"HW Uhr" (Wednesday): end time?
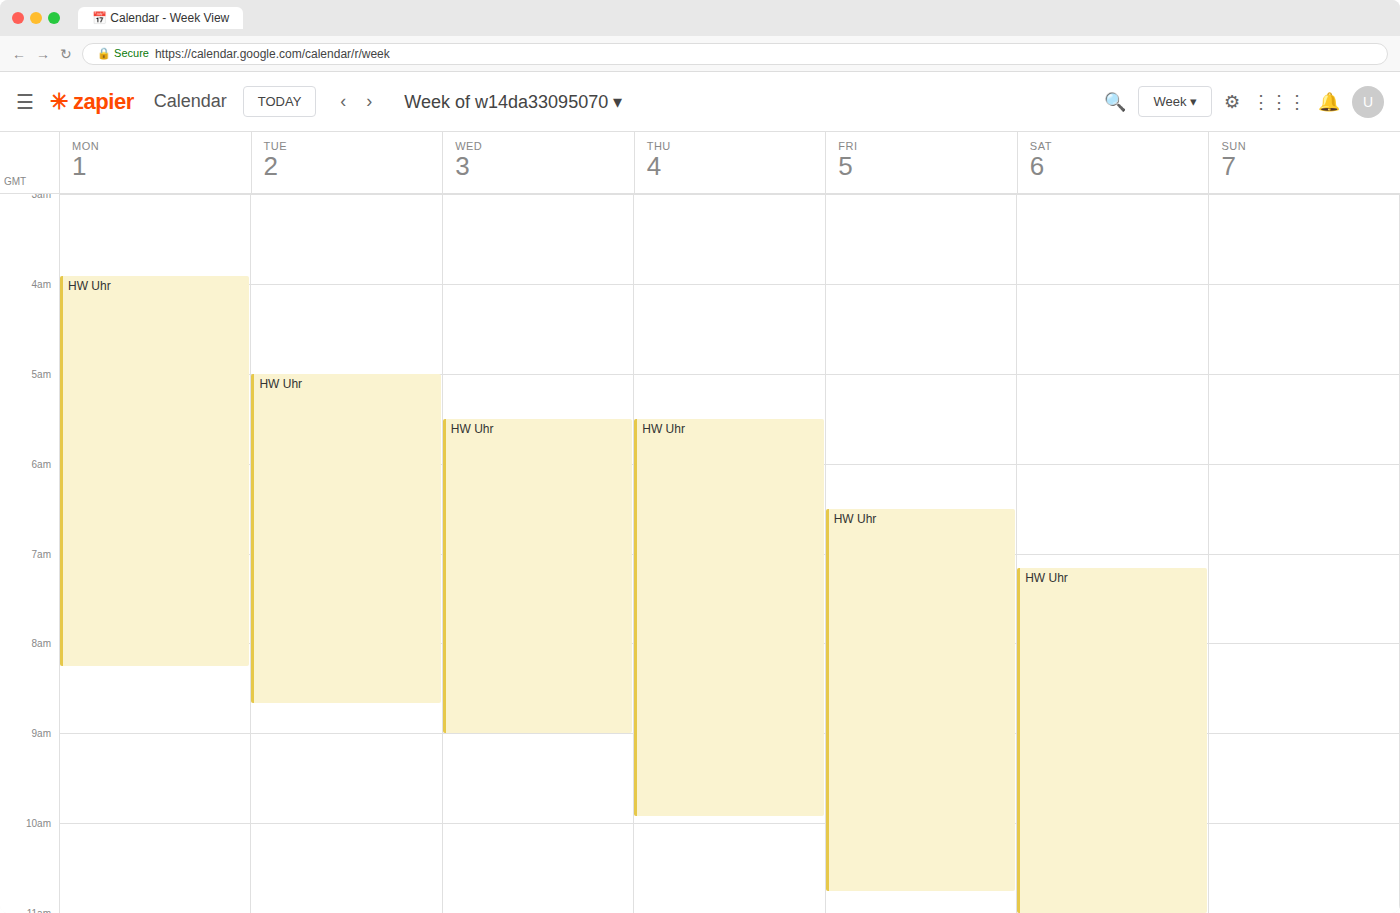
9:00 AM